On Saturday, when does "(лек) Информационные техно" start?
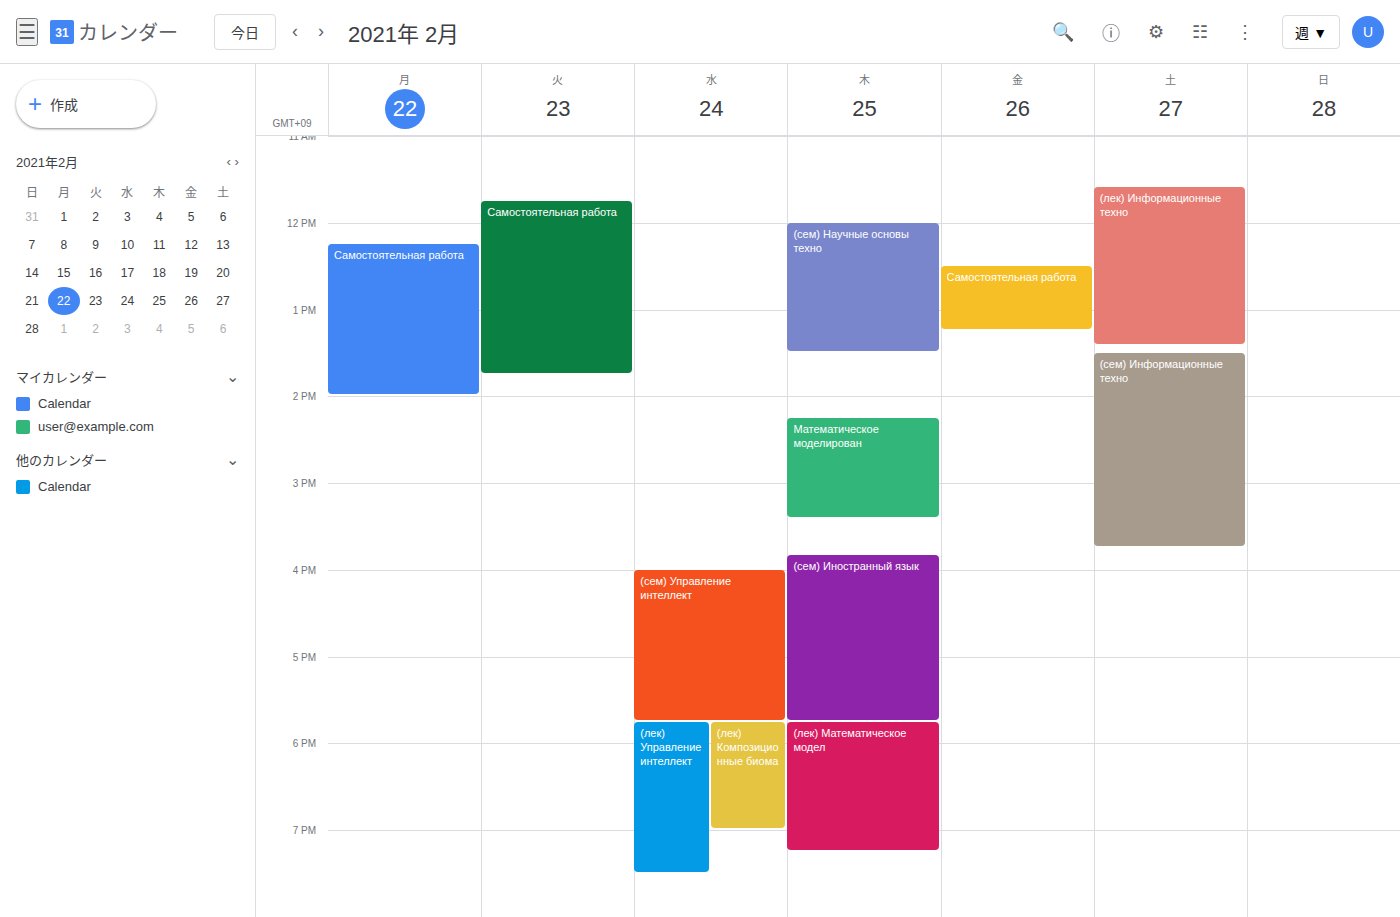
11:35 AM